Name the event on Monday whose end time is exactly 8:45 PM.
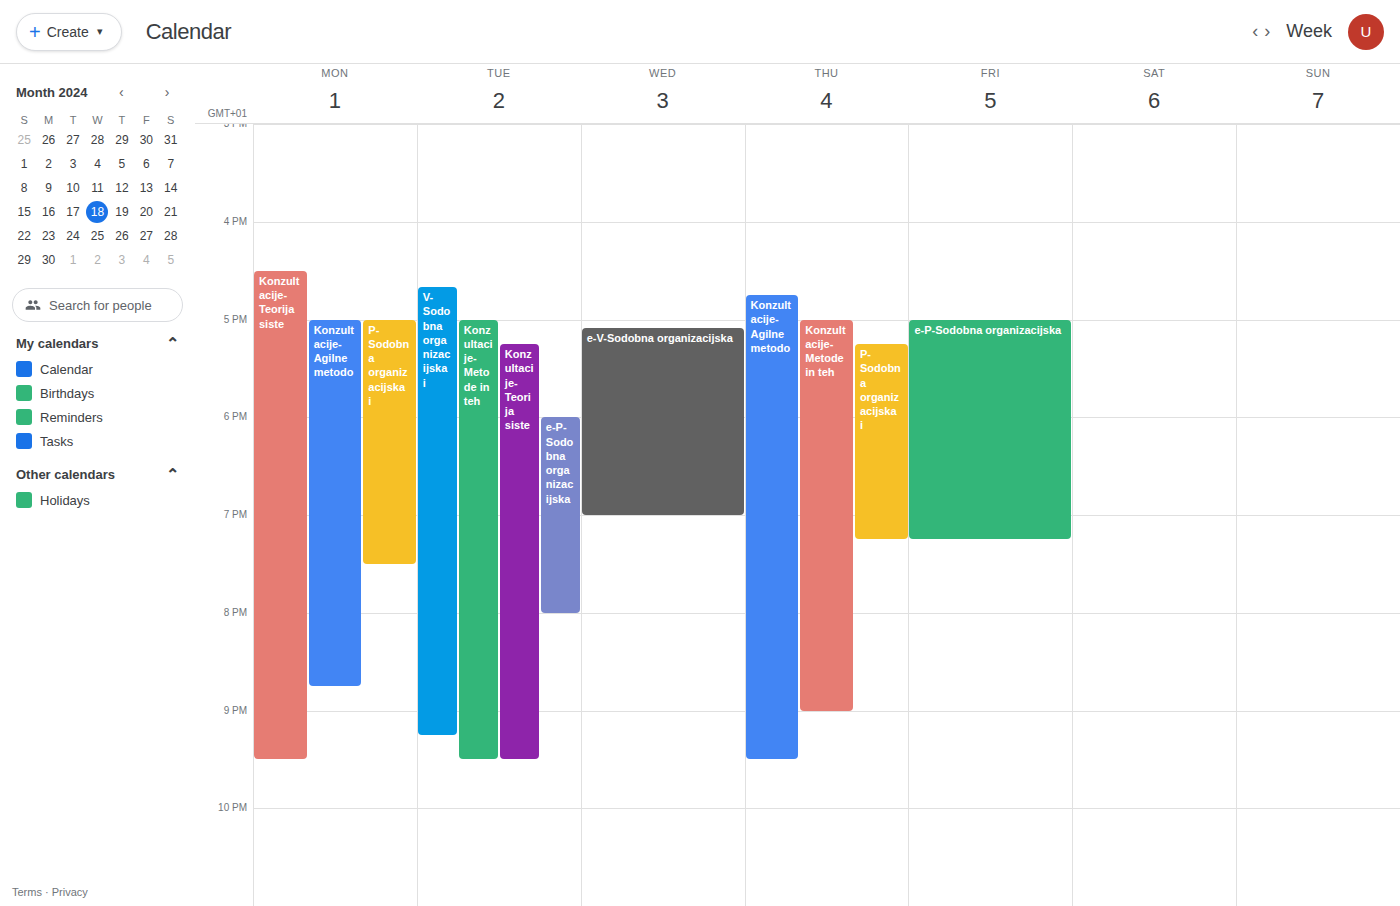
"Konzultacije-Agilne metodo"